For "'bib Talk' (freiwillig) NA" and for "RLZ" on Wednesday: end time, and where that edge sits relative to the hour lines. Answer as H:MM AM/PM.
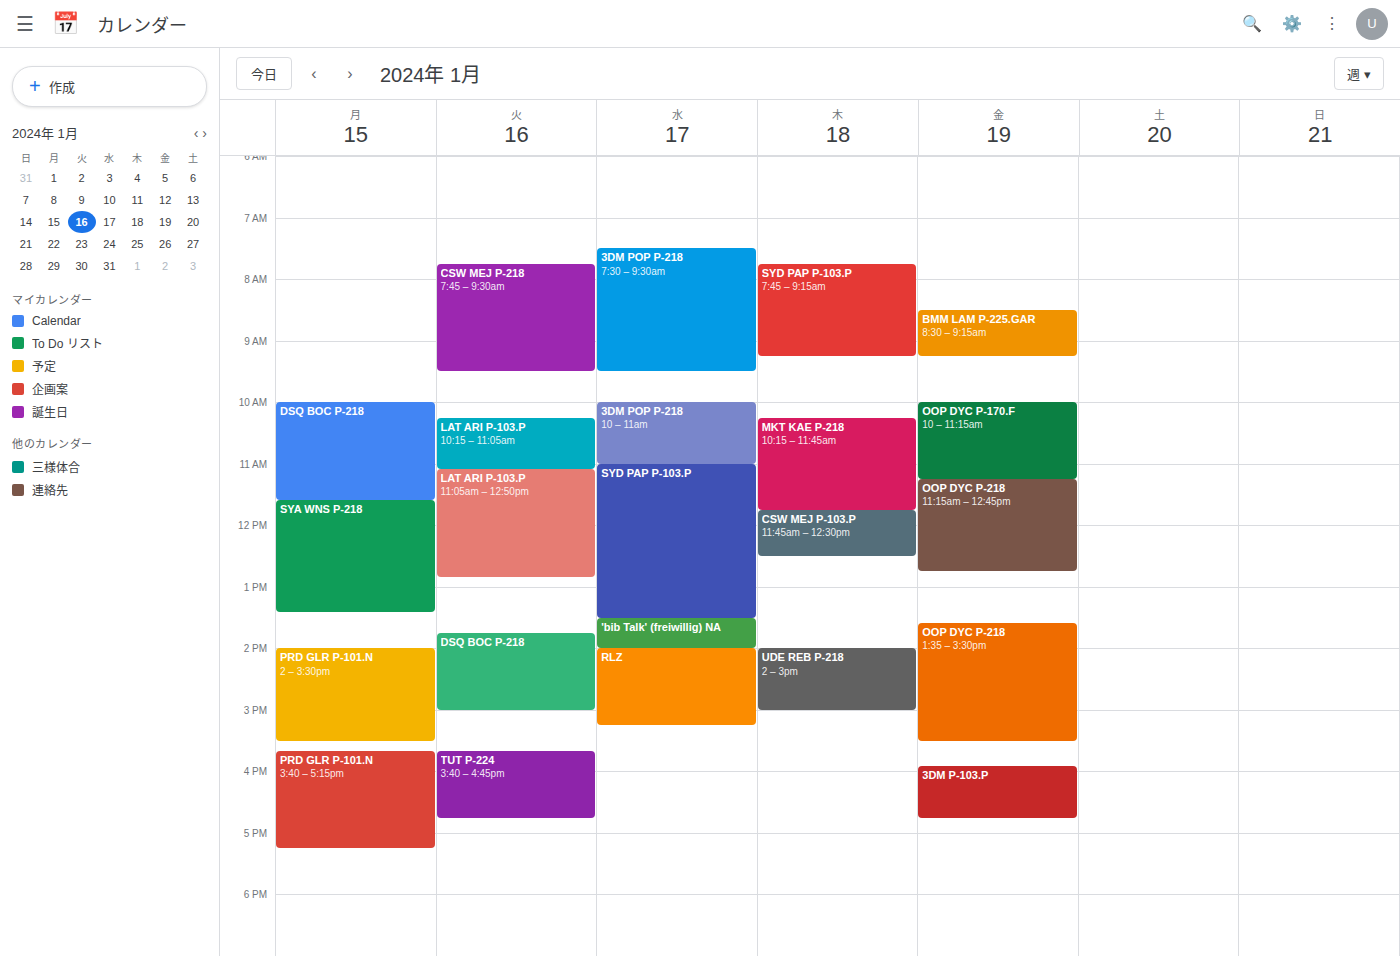
"'bib Talk' (freiwillig) NA": 2:00 PM, exactly on the 2 PM line. "RLZ": 3:15 PM, neither: a quarter of the way from the 3 PM line to the 4 PM line.